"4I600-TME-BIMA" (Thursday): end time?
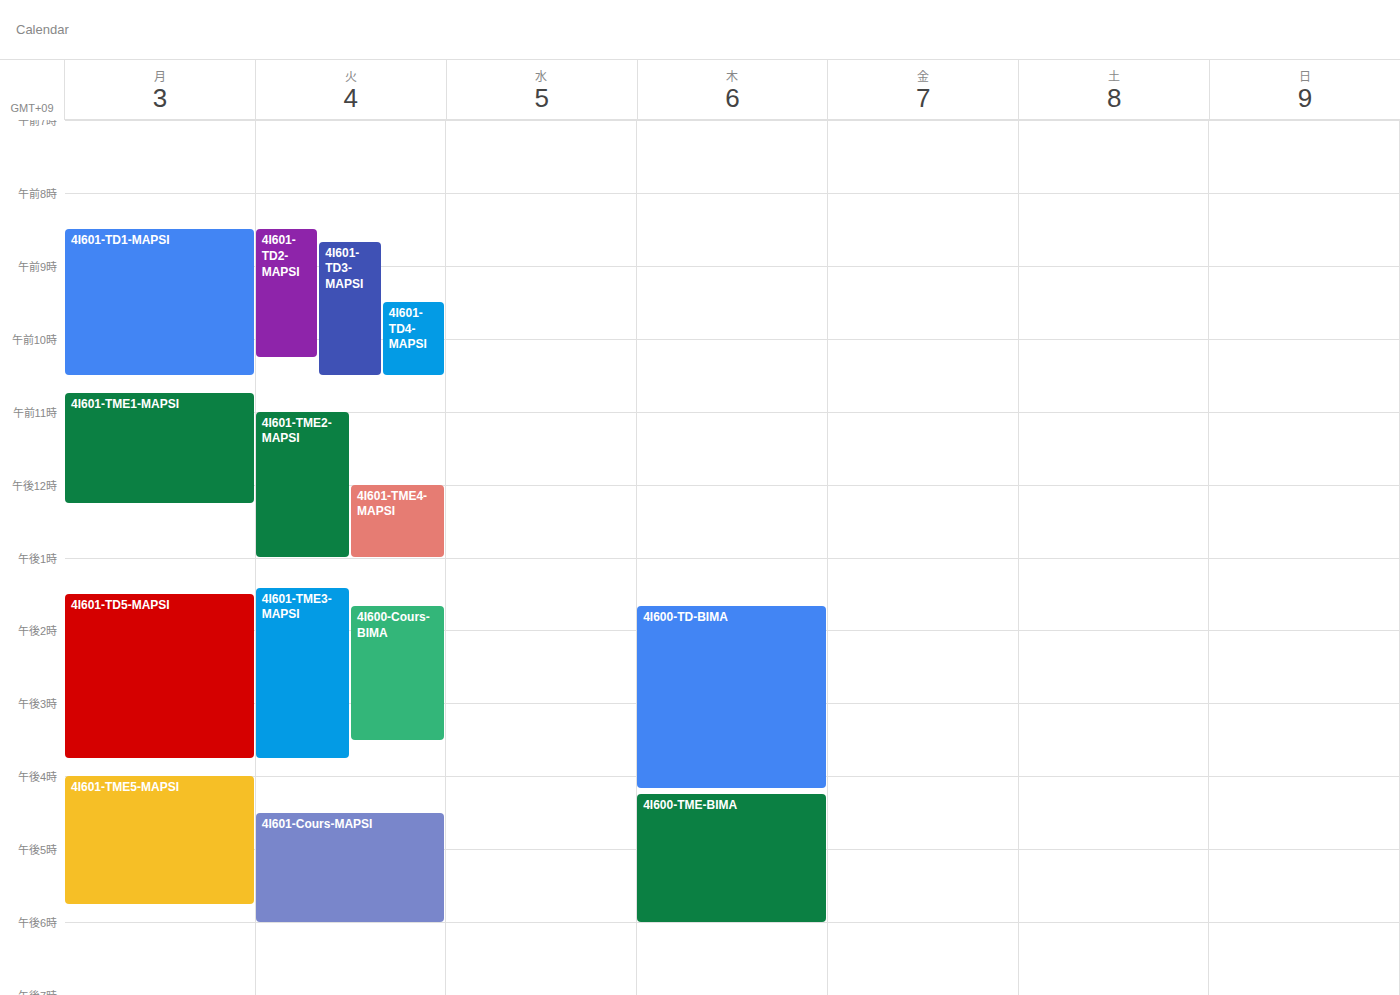
6:00 PM